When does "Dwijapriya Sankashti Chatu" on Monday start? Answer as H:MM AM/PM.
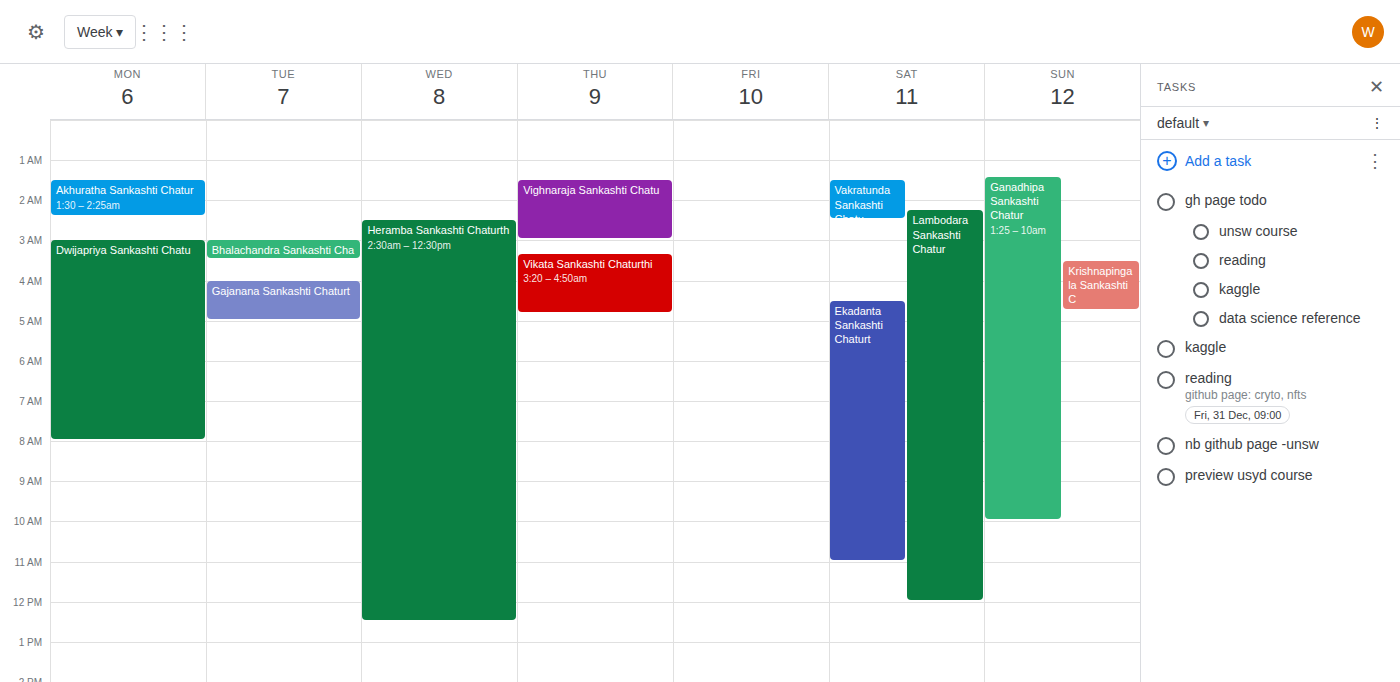
3:00 AM